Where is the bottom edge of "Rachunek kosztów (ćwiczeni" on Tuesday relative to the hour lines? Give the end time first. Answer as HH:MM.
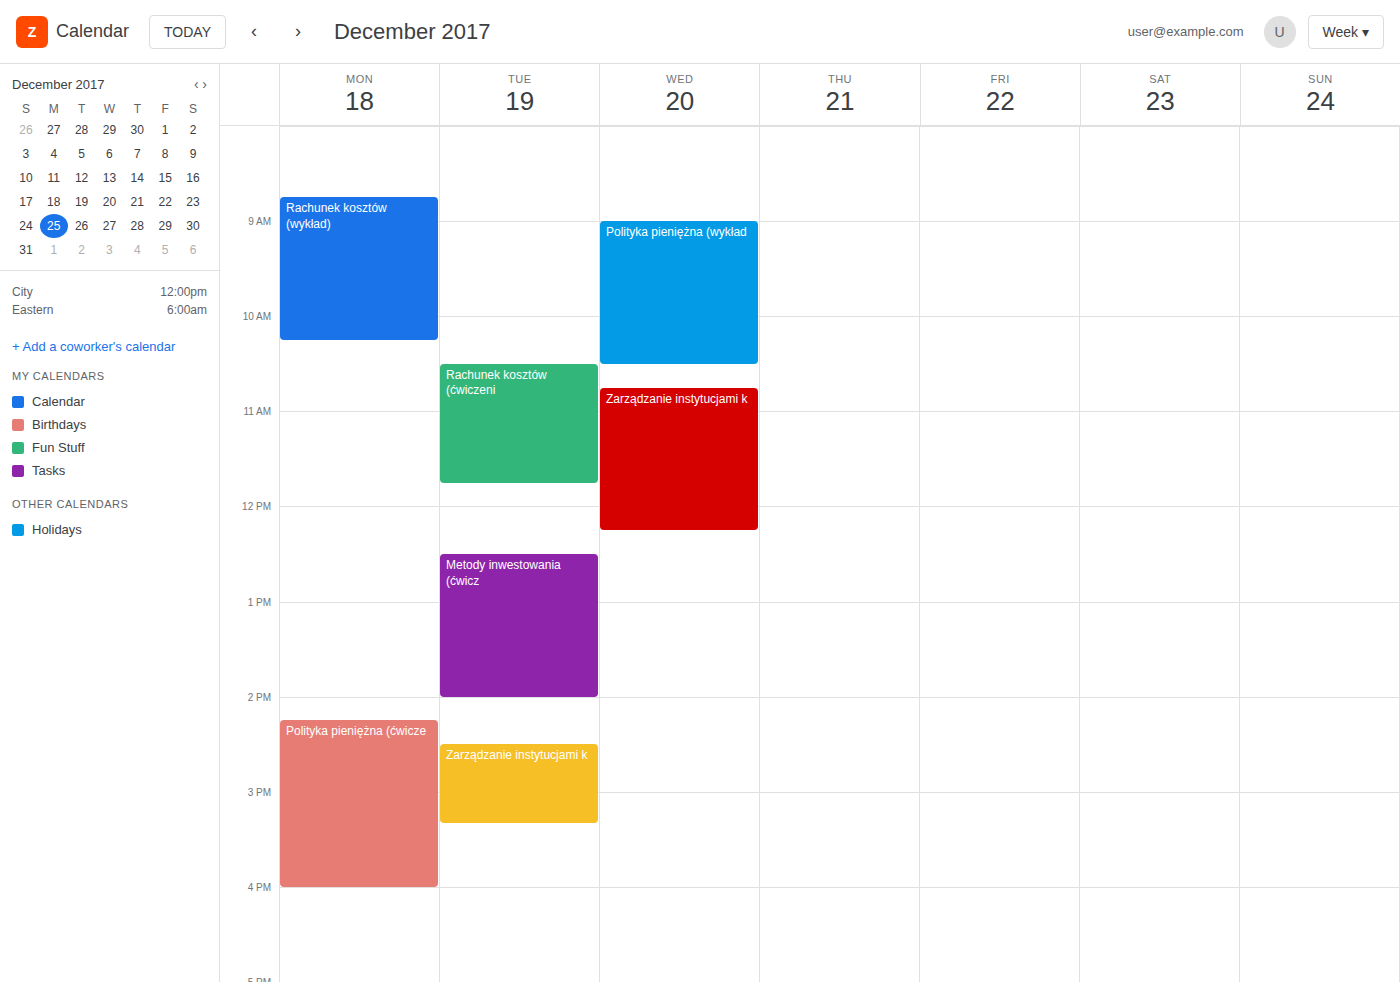
11:45 -- neither: three quarters of the way from the 11:00 line to the 12:00 line.